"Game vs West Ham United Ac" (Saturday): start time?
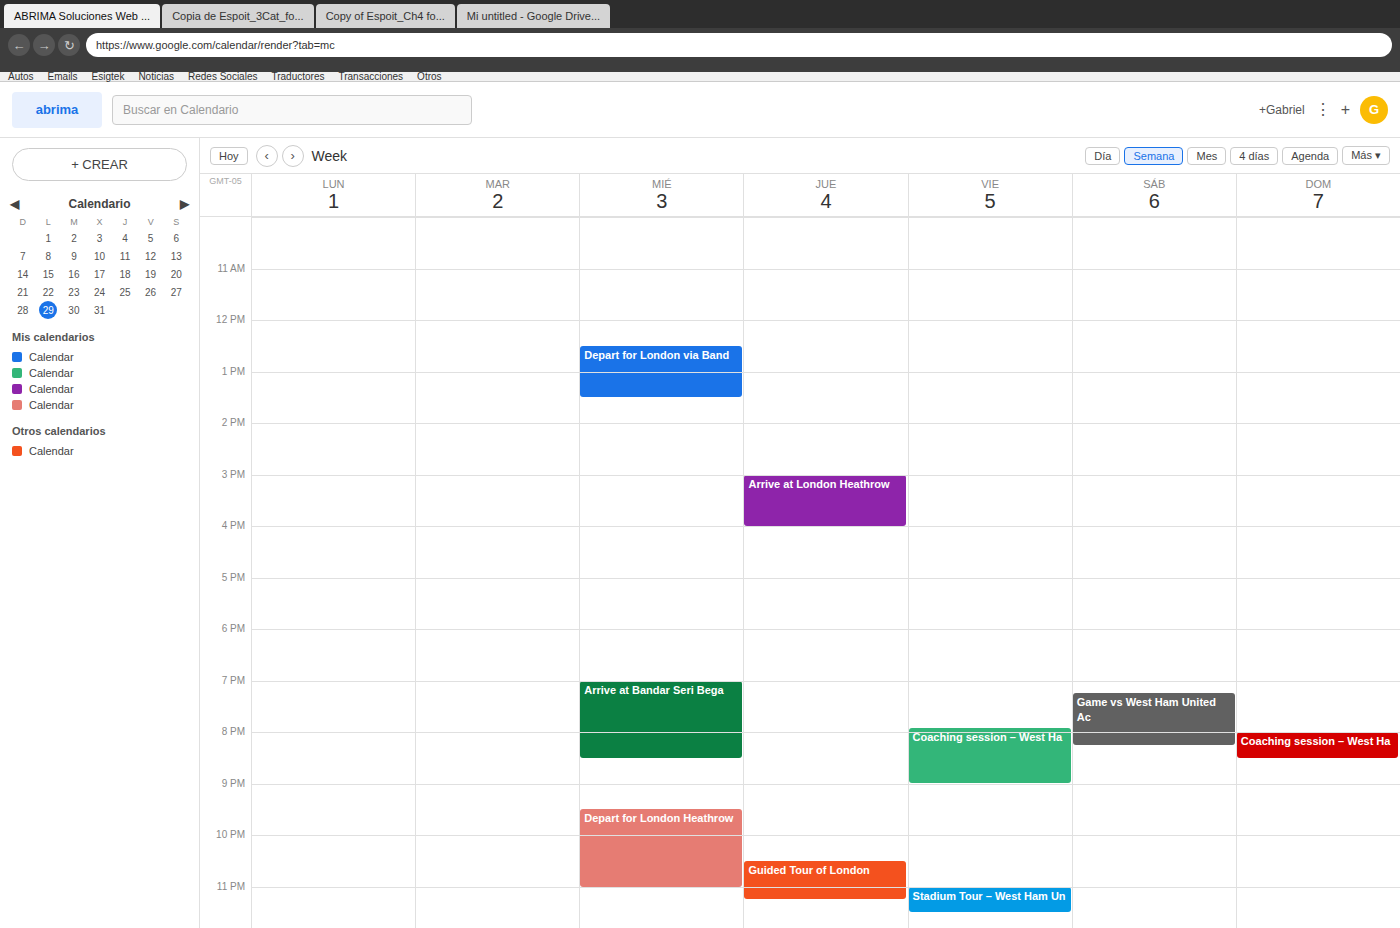
7:15 PM